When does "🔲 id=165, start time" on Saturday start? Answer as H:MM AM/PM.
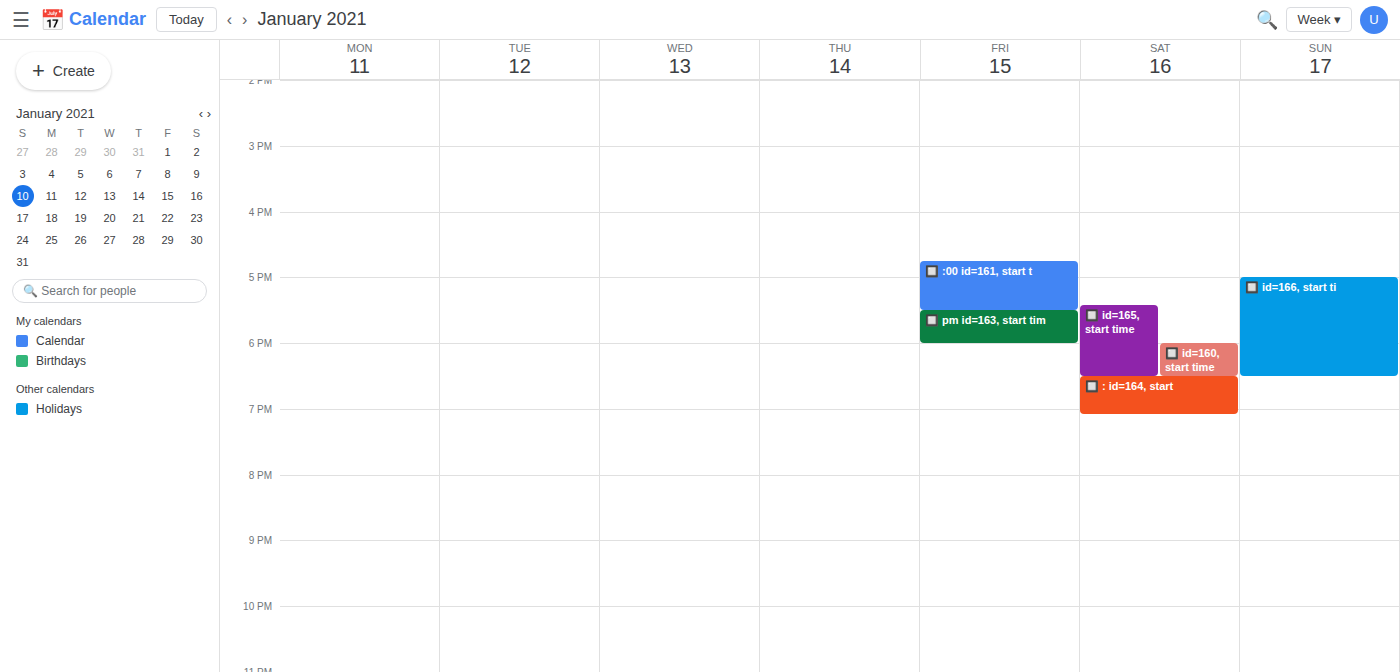
5:25 PM